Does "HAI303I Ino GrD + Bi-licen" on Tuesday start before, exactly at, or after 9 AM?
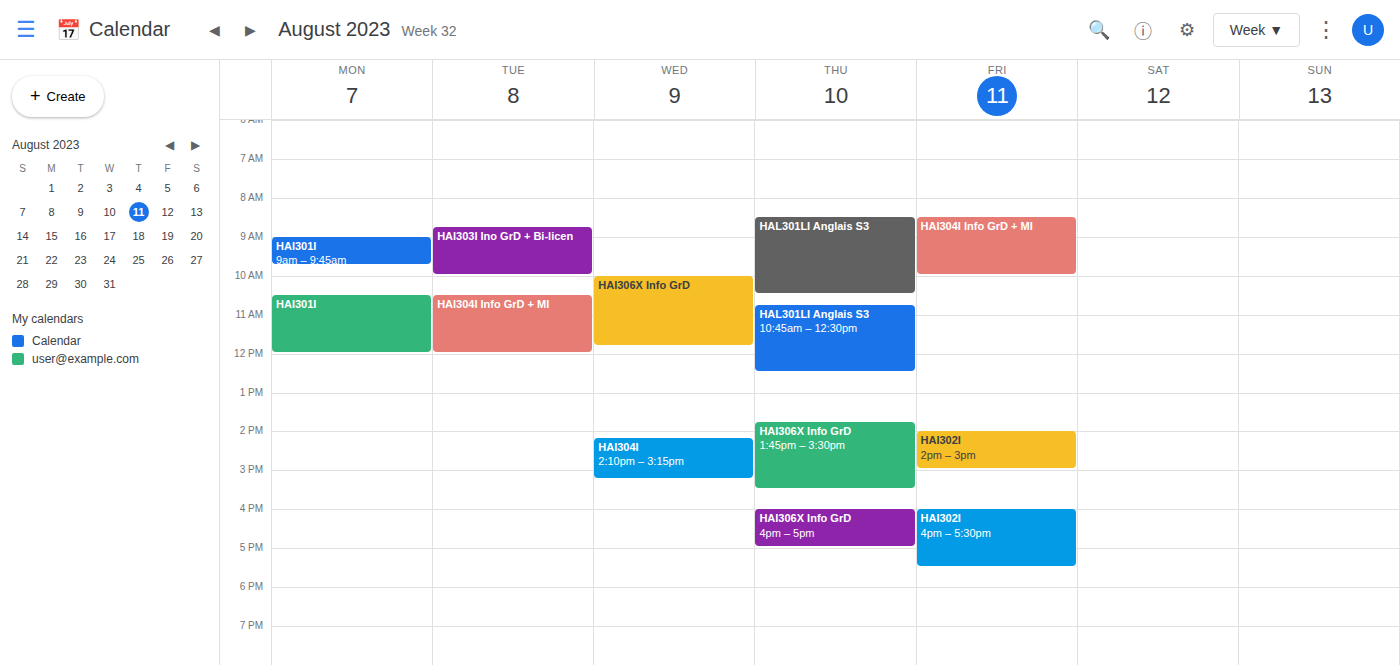
8:45 AM -- before 9 AM, 15 minutes above the 9 AM line.